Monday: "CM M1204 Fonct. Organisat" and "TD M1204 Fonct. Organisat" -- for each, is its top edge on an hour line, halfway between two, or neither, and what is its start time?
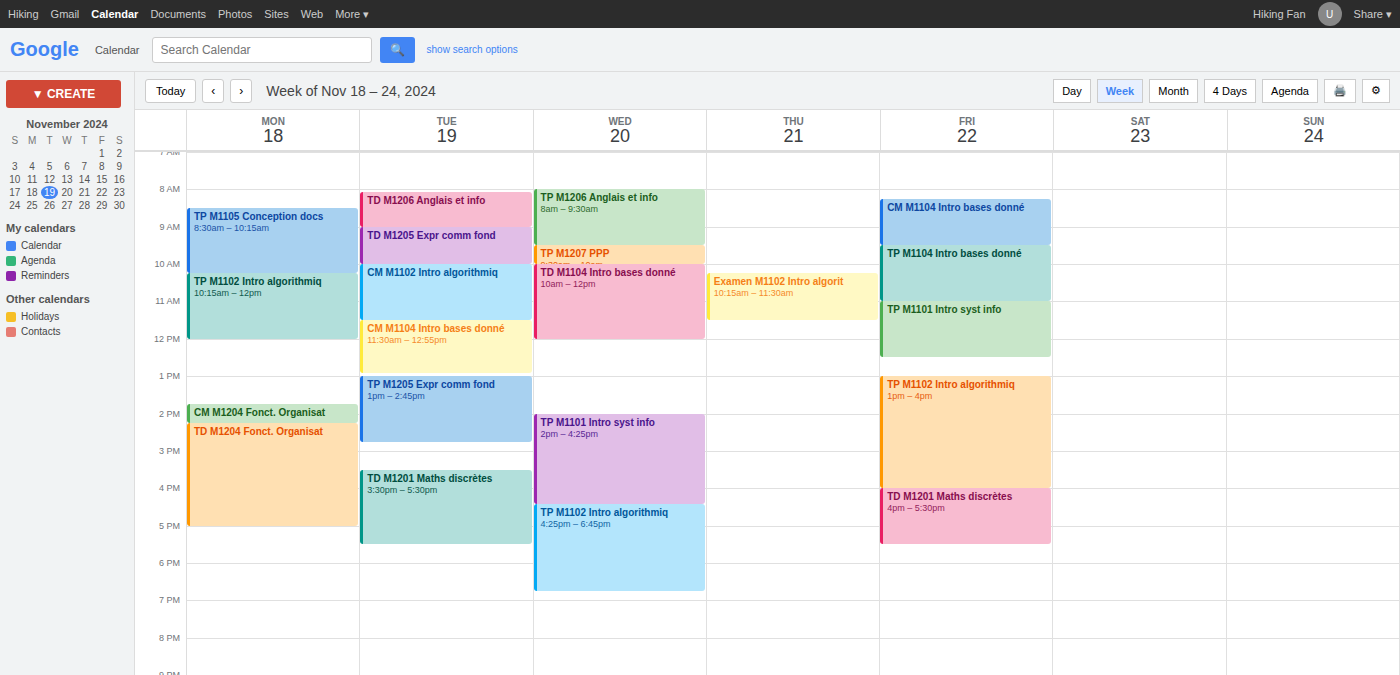
"CM M1204 Fonct. Organisat": 1:45 PM, neither: three quarters of the way from the 1 PM line to the 2 PM line. "TD M1204 Fonct. Organisat": 2:15 PM, neither: a quarter of the way from the 2 PM line to the 3 PM line.